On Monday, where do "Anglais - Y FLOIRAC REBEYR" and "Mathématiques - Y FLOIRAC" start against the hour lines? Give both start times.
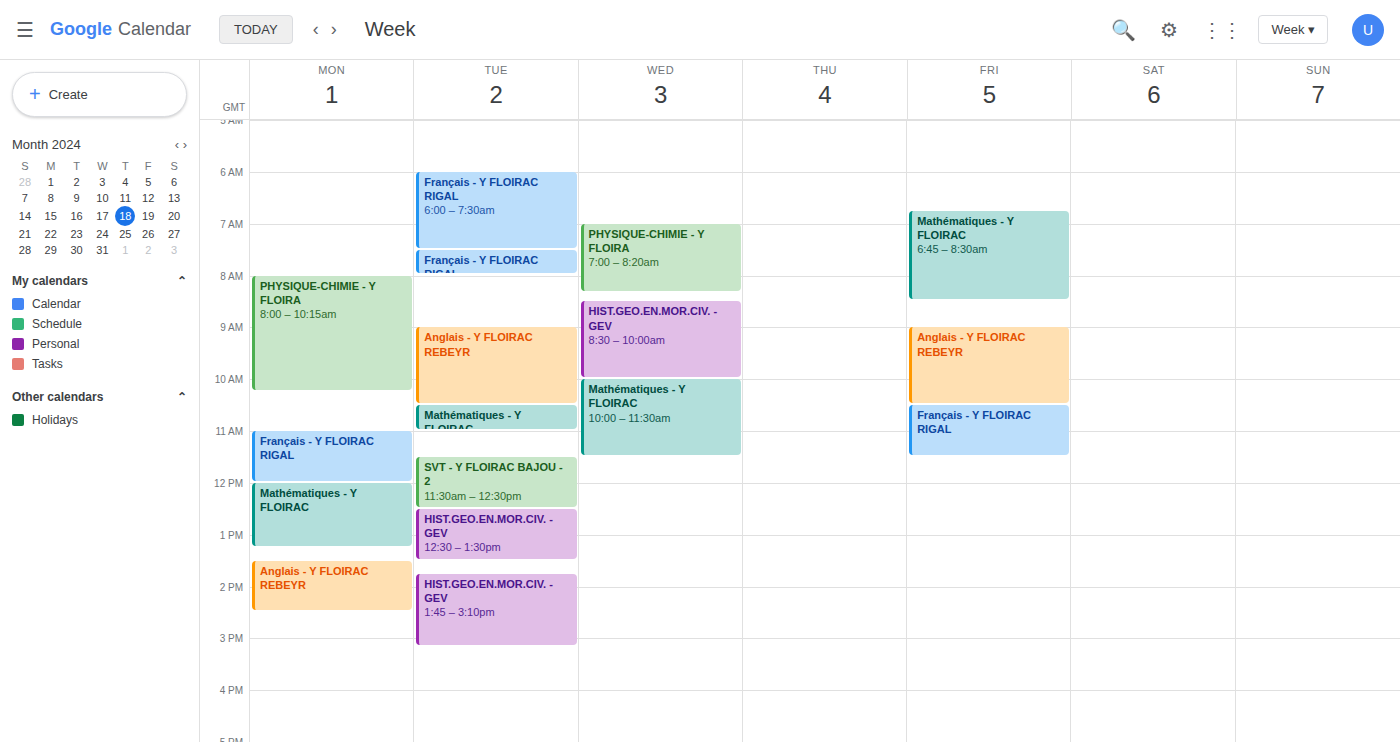
"Anglais - Y FLOIRAC REBEYR": 1:30 PM, halfway between the 1 PM and 2 PM lines. "Mathématiques - Y FLOIRAC": 12:00 PM, exactly on the 12 PM line.